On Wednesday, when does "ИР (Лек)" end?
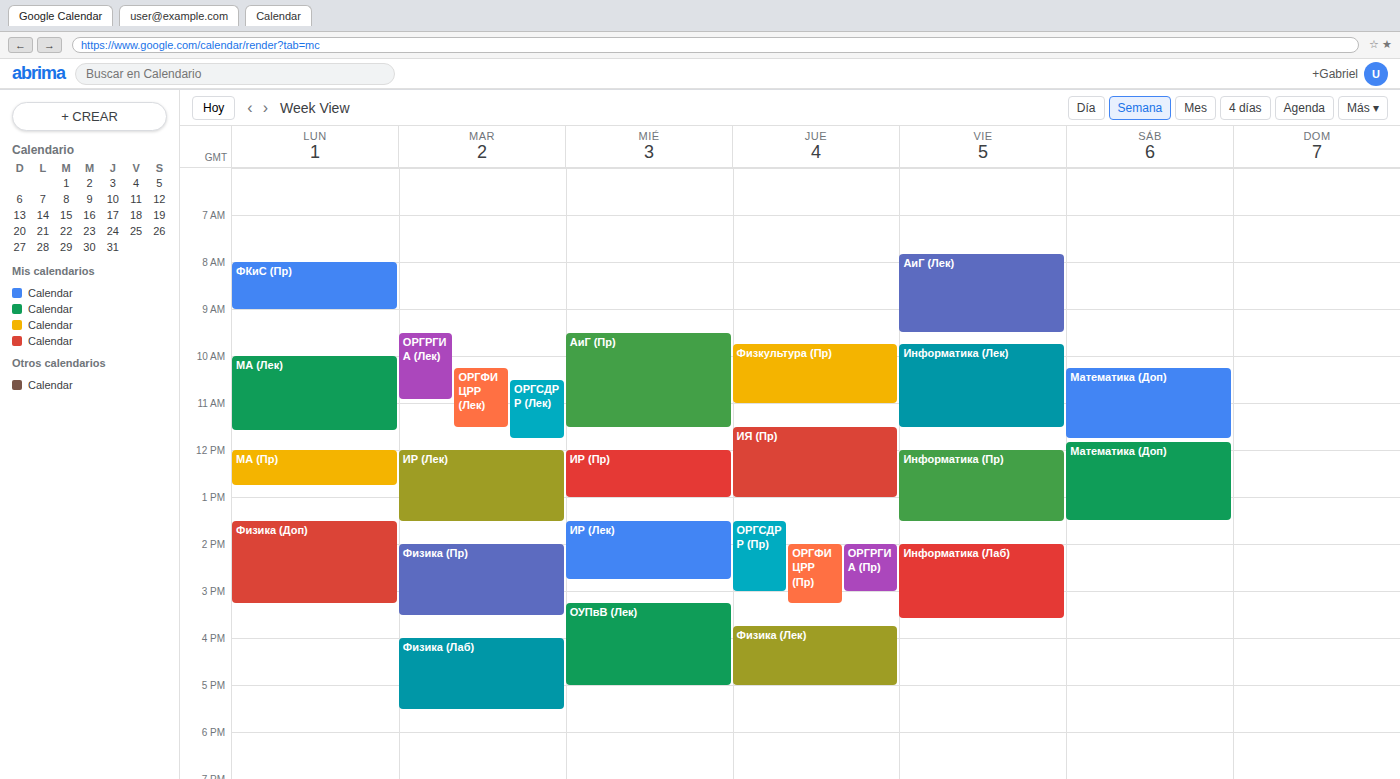
2:45 PM